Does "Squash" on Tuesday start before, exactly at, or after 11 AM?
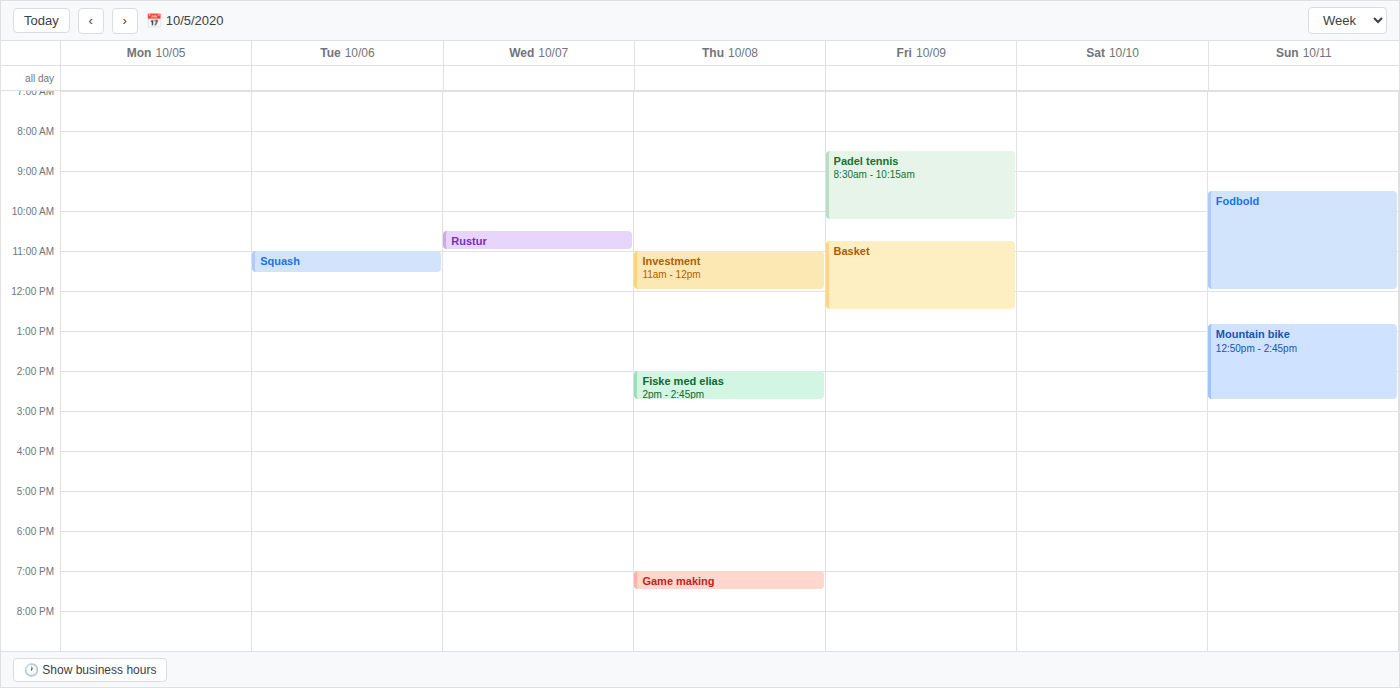
11:00 AM -- exactly at 11 AM, on the 11 AM line.